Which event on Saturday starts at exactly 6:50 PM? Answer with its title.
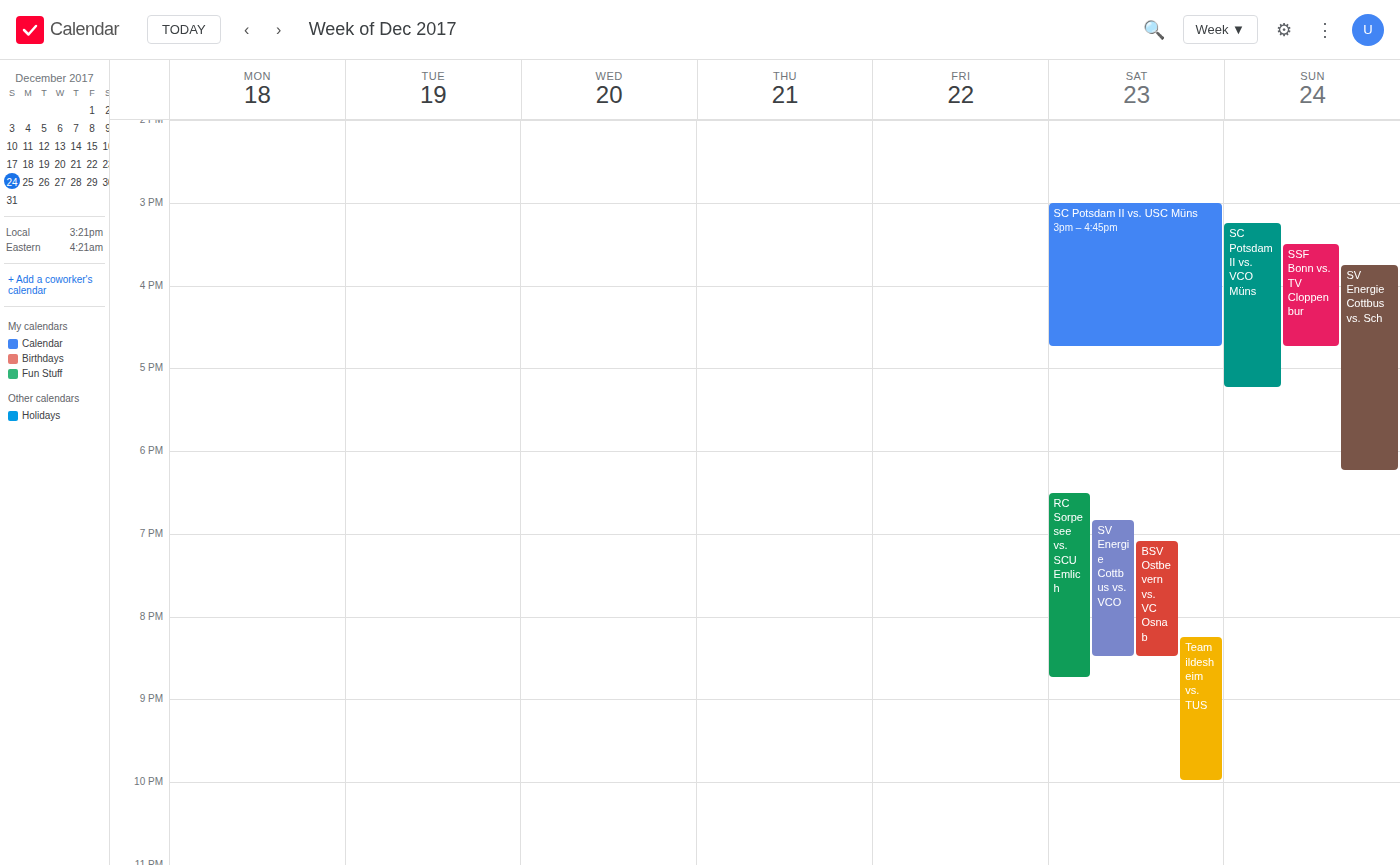
"SV Energie Cottbus vs. VCO"